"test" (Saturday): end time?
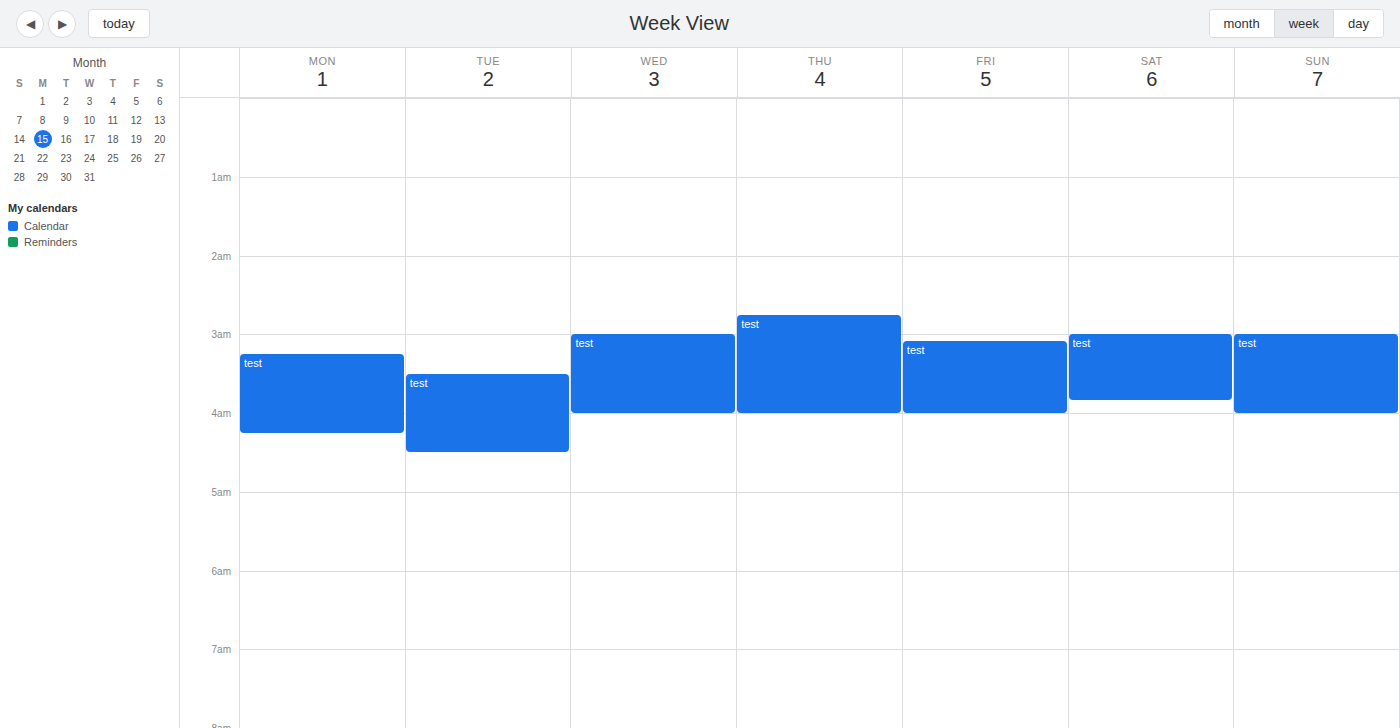
3:50 AM